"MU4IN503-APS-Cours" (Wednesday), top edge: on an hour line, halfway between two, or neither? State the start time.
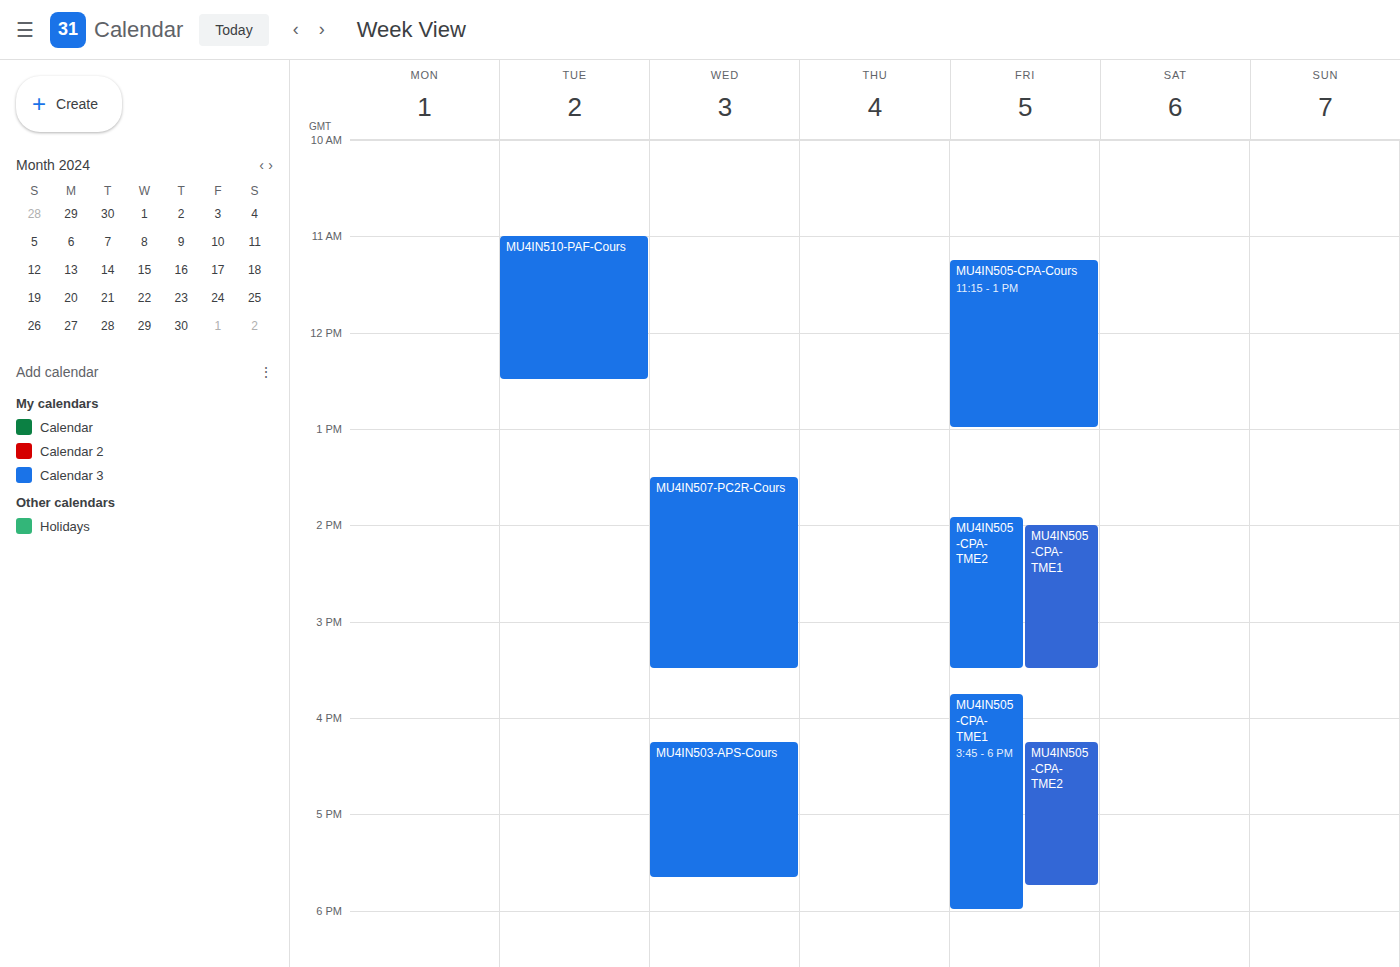
4:15 PM -- neither: a quarter of the way from the 4 PM line to the 5 PM line.